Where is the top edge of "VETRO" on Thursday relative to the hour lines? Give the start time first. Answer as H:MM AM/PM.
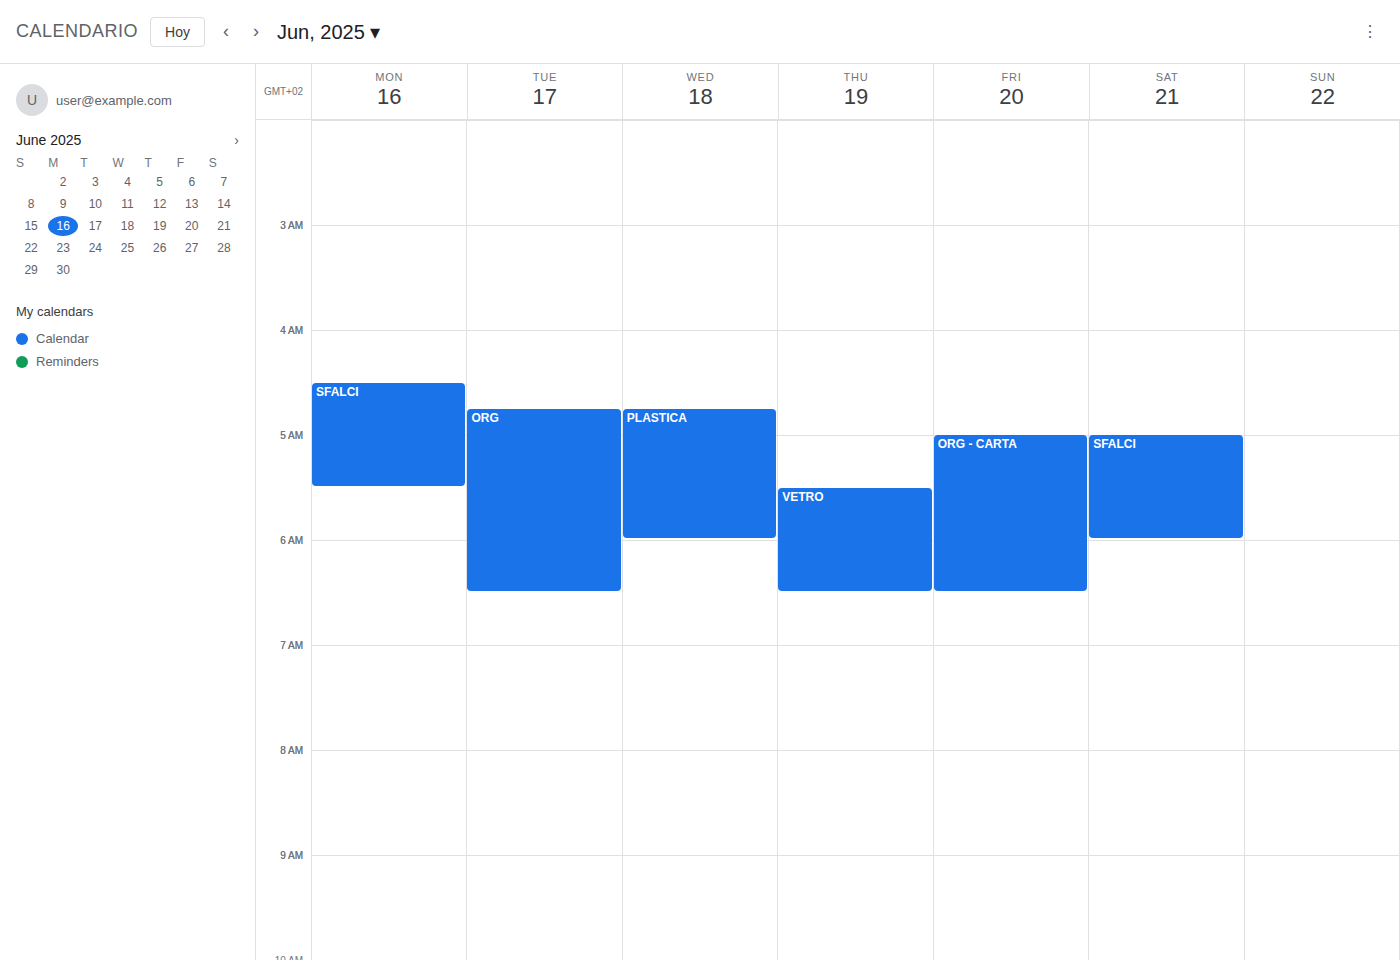
5:30 AM -- halfway between the 5 AM and 6 AM lines.